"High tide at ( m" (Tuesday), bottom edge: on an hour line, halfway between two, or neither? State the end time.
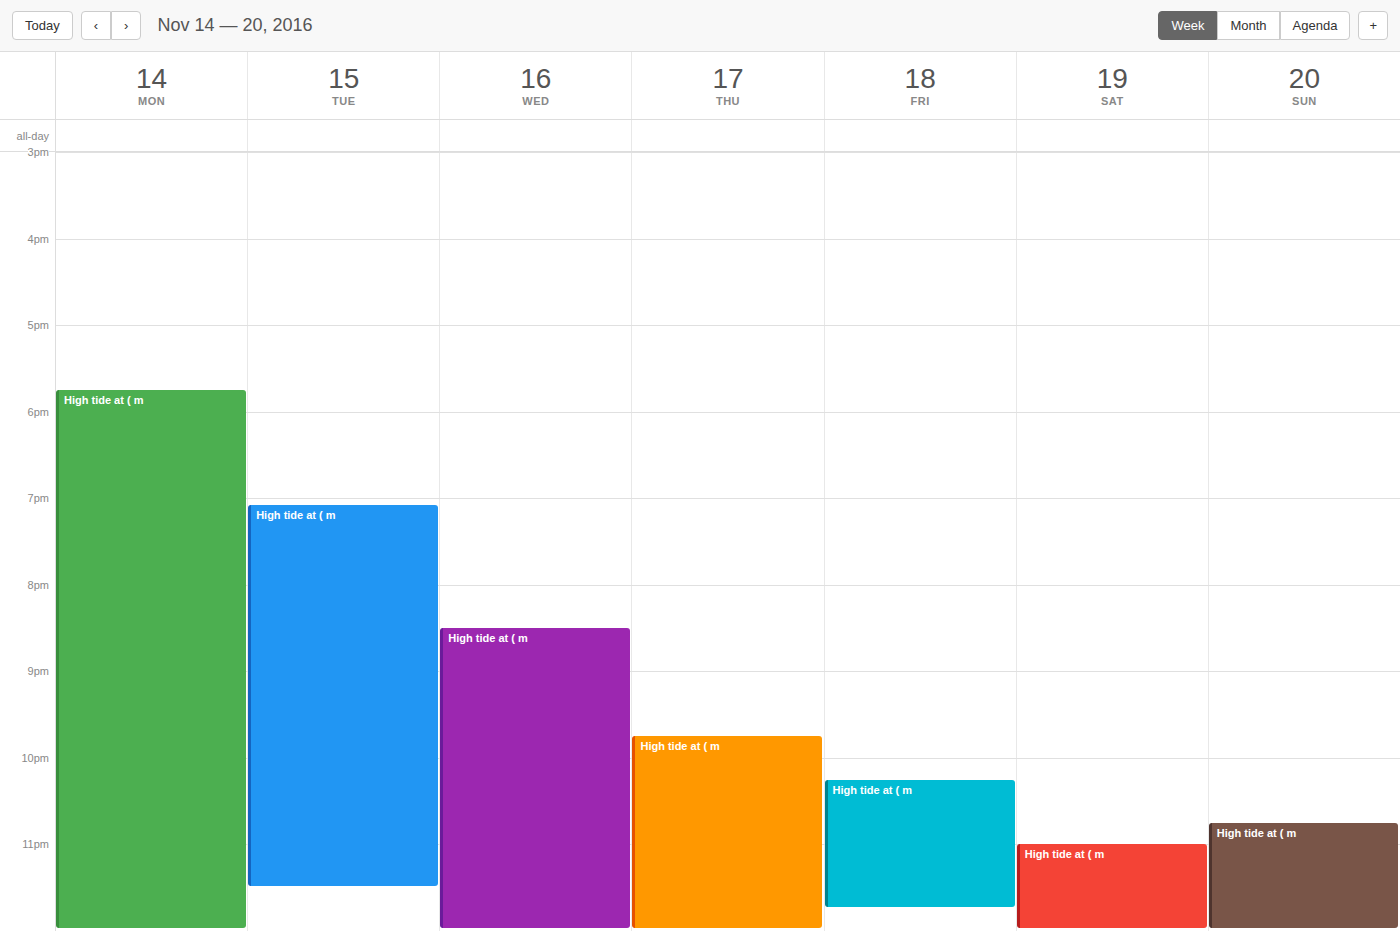
11:30 PM -- halfway between the 11 PM and 12 AM lines.